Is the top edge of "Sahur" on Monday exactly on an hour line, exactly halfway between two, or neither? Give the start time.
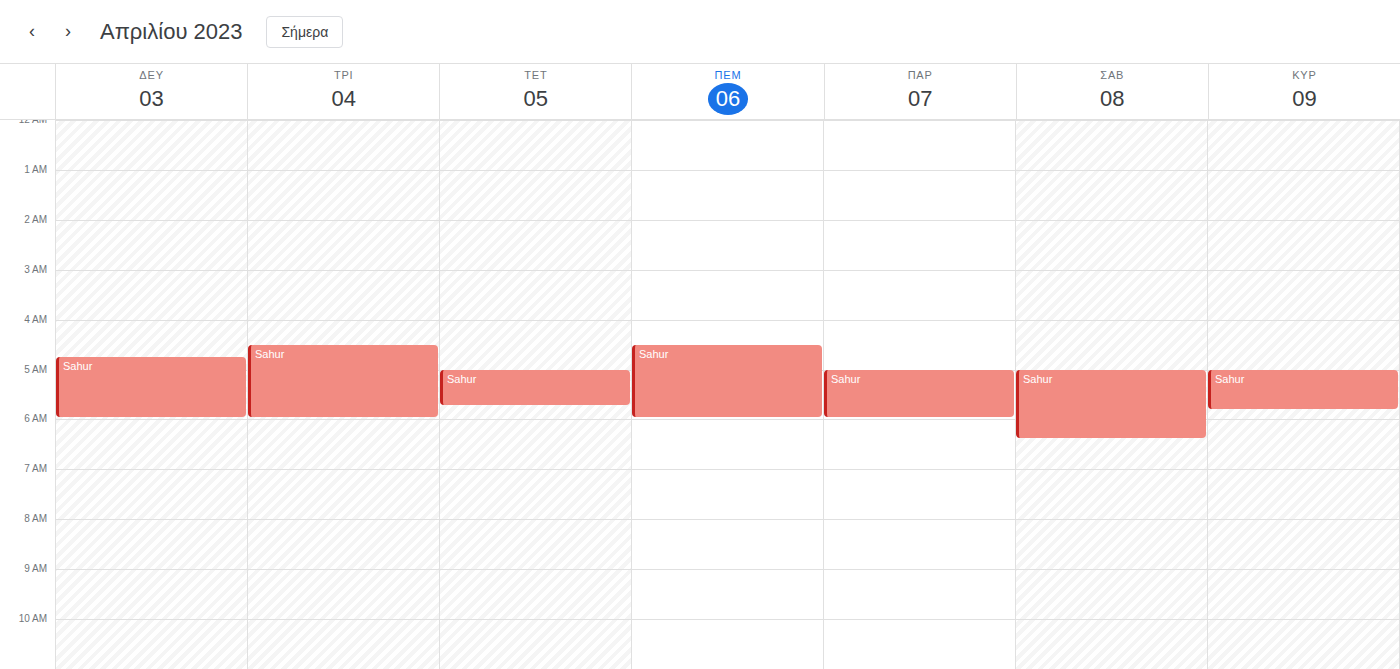
4:45 AM -- neither: three quarters of the way from the 4 AM line to the 5 AM line.